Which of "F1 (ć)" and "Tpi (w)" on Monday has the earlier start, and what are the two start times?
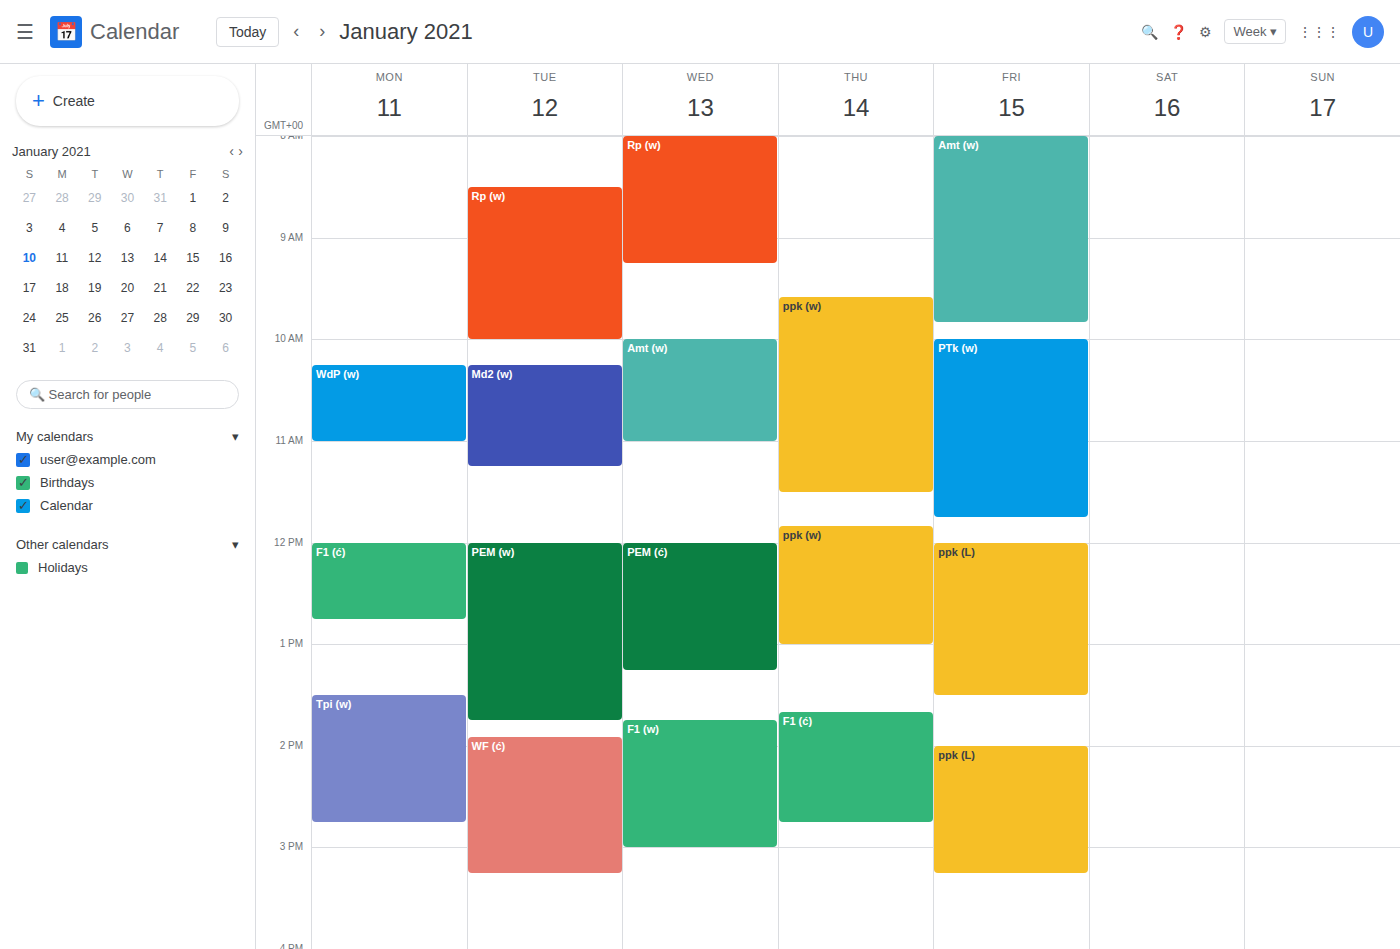
"F1 (ć)" 12:00 PM; "Tpi (w)" 1:30 PM.